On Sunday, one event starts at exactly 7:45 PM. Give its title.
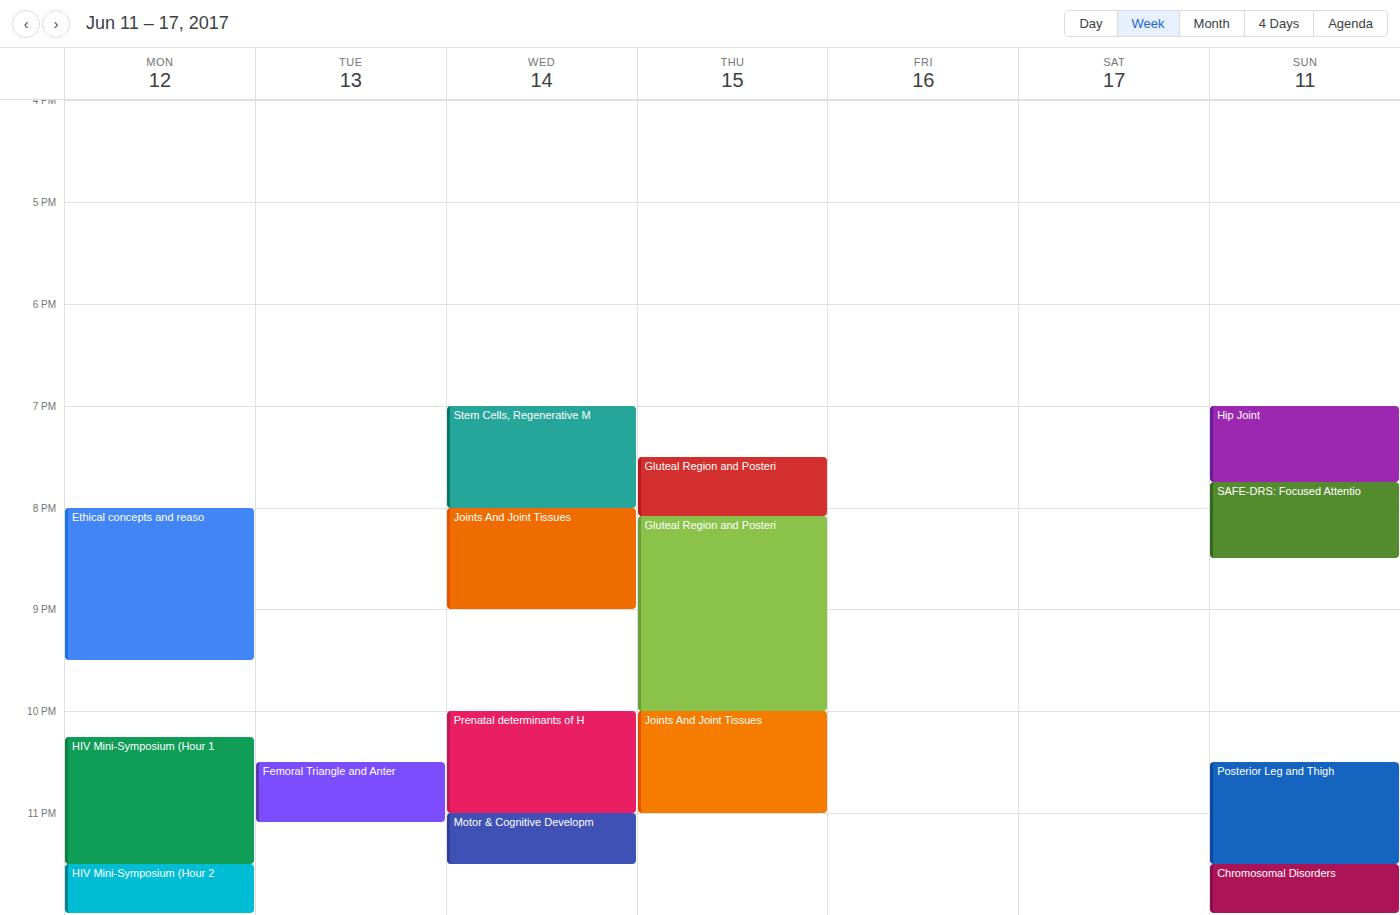
"SAFE-DRS: Focused Attentio"